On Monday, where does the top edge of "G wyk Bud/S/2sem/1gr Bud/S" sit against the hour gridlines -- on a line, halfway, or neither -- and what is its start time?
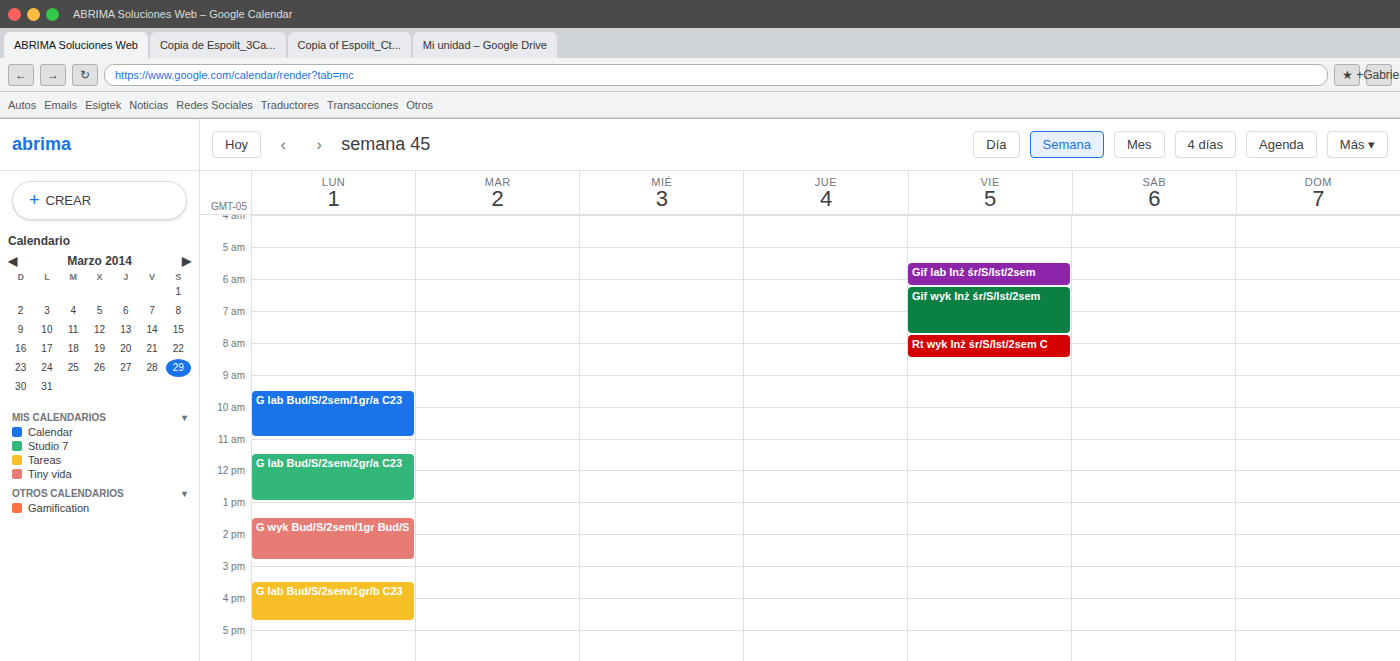
1:30 PM -- halfway between the 1 PM and 2 PM lines.